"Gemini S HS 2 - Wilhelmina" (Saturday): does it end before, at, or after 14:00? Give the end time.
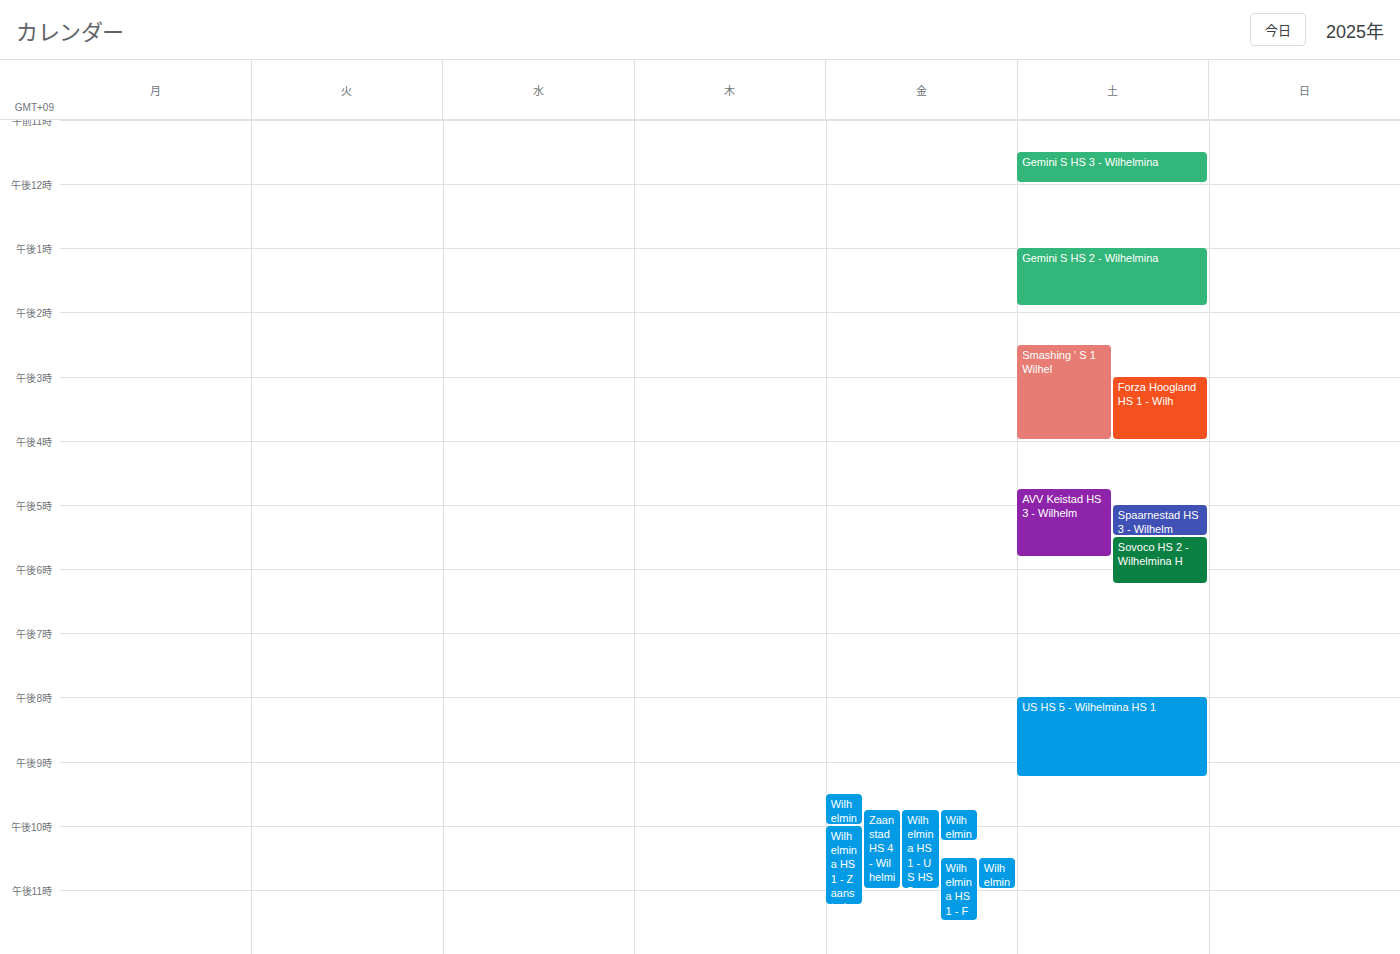
13:55 -- before 14:00, 5 minutes above the 14:00 line.